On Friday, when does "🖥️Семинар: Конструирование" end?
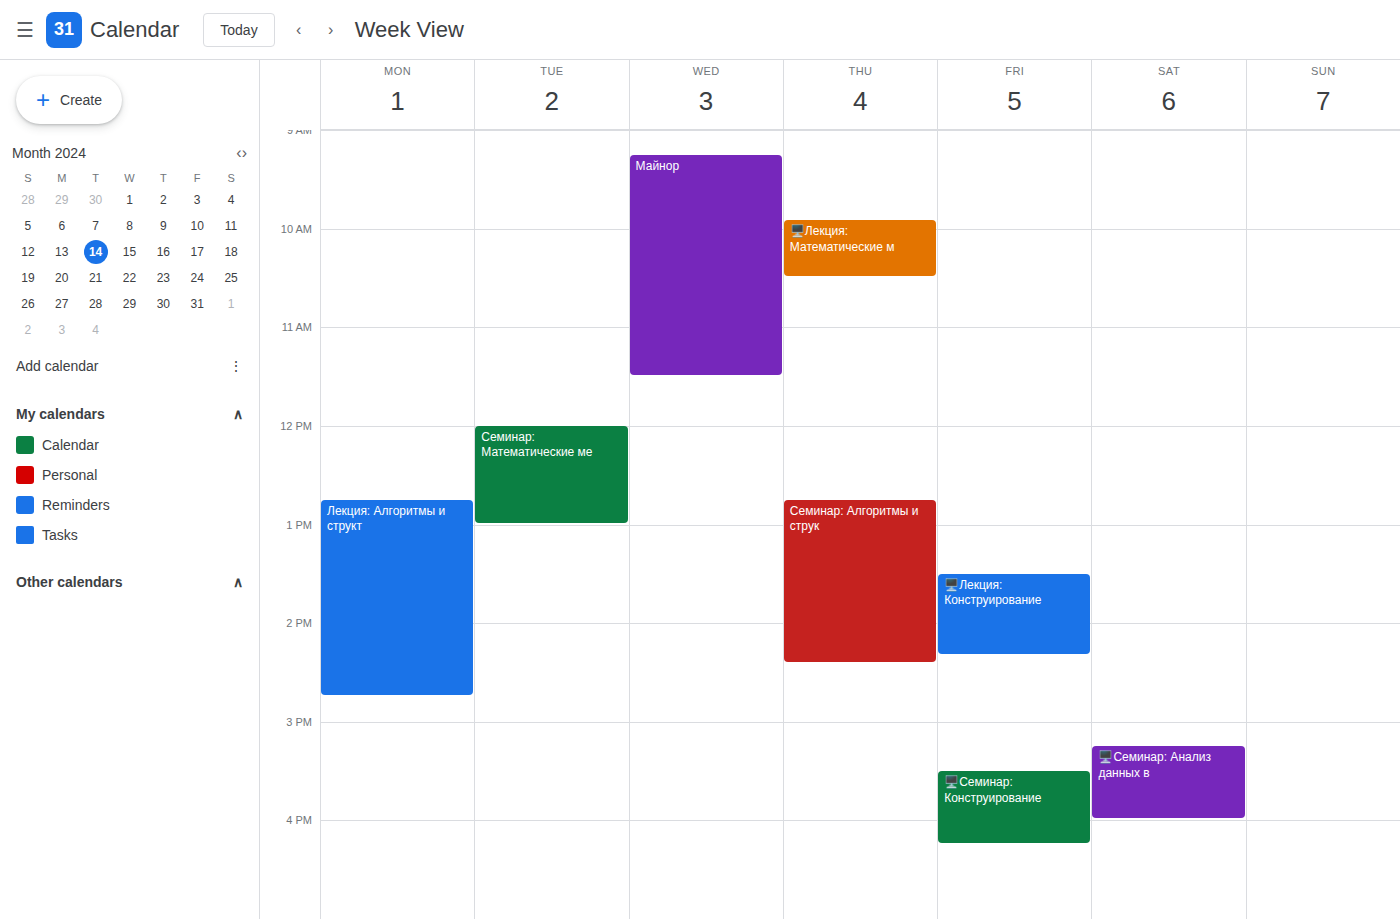
4:15 PM